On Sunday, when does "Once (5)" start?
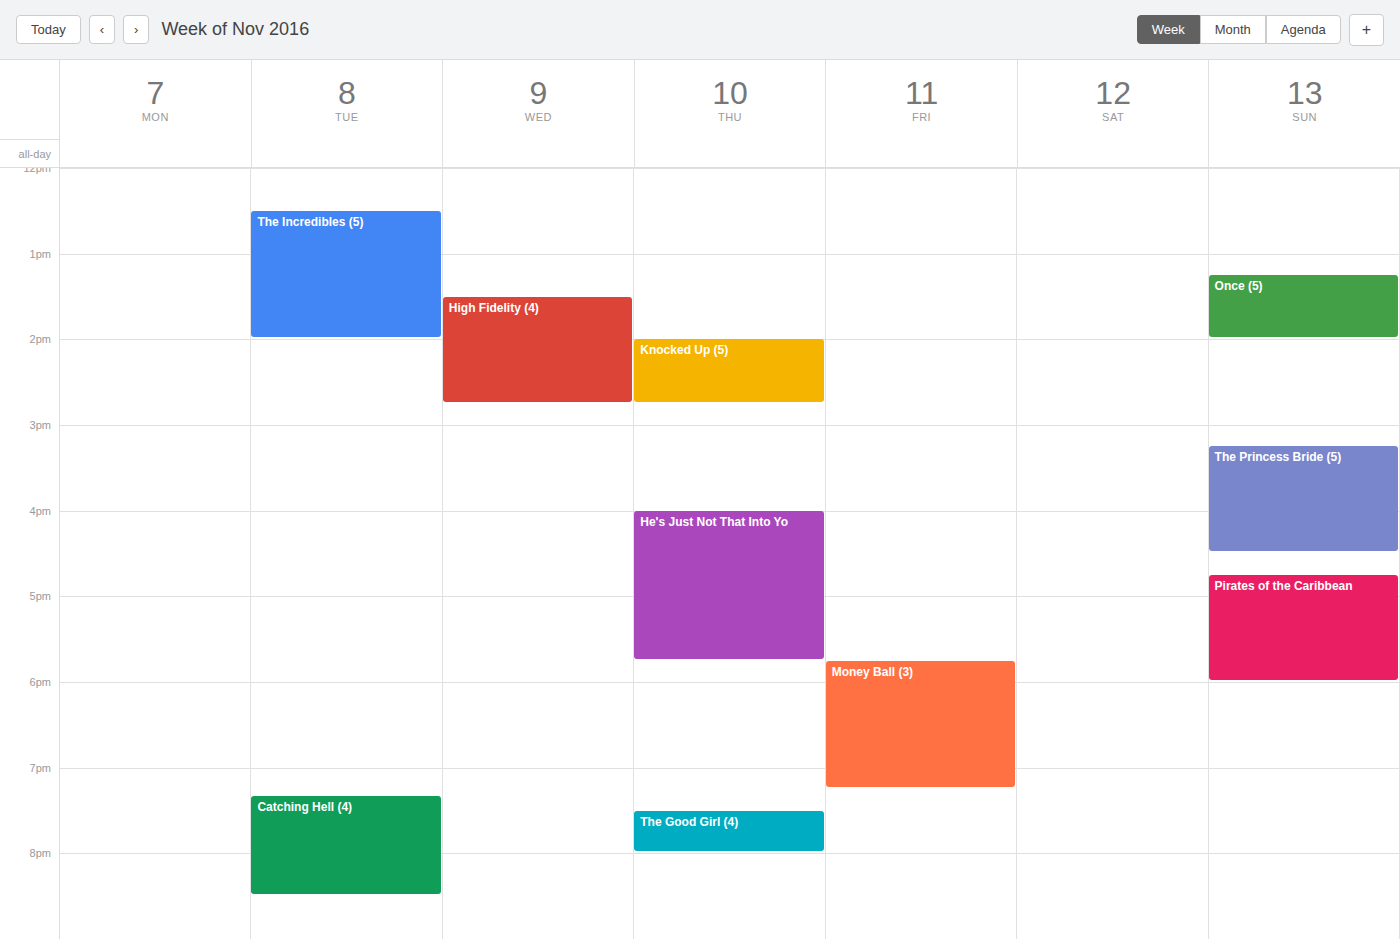
1:15 PM